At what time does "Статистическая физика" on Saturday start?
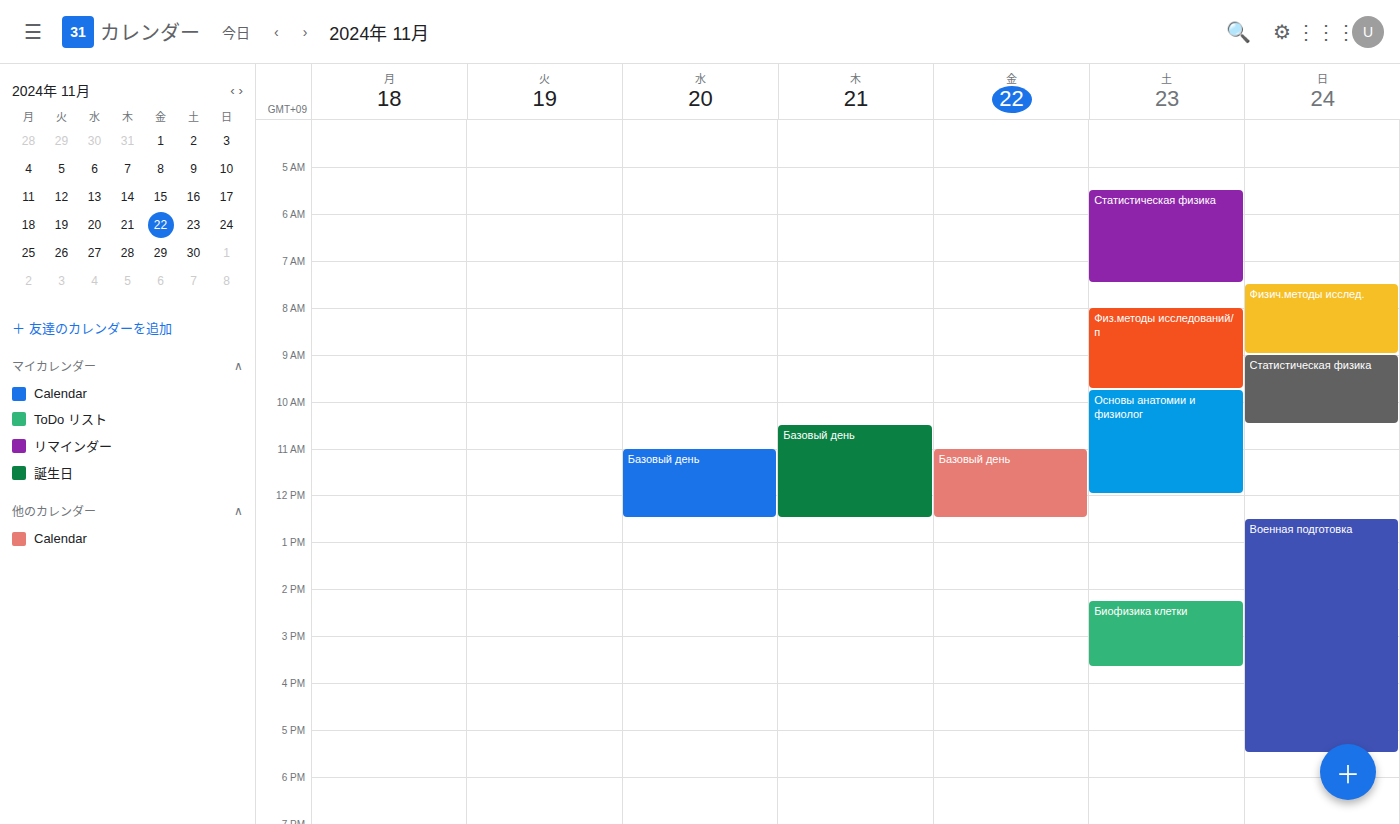
05:30